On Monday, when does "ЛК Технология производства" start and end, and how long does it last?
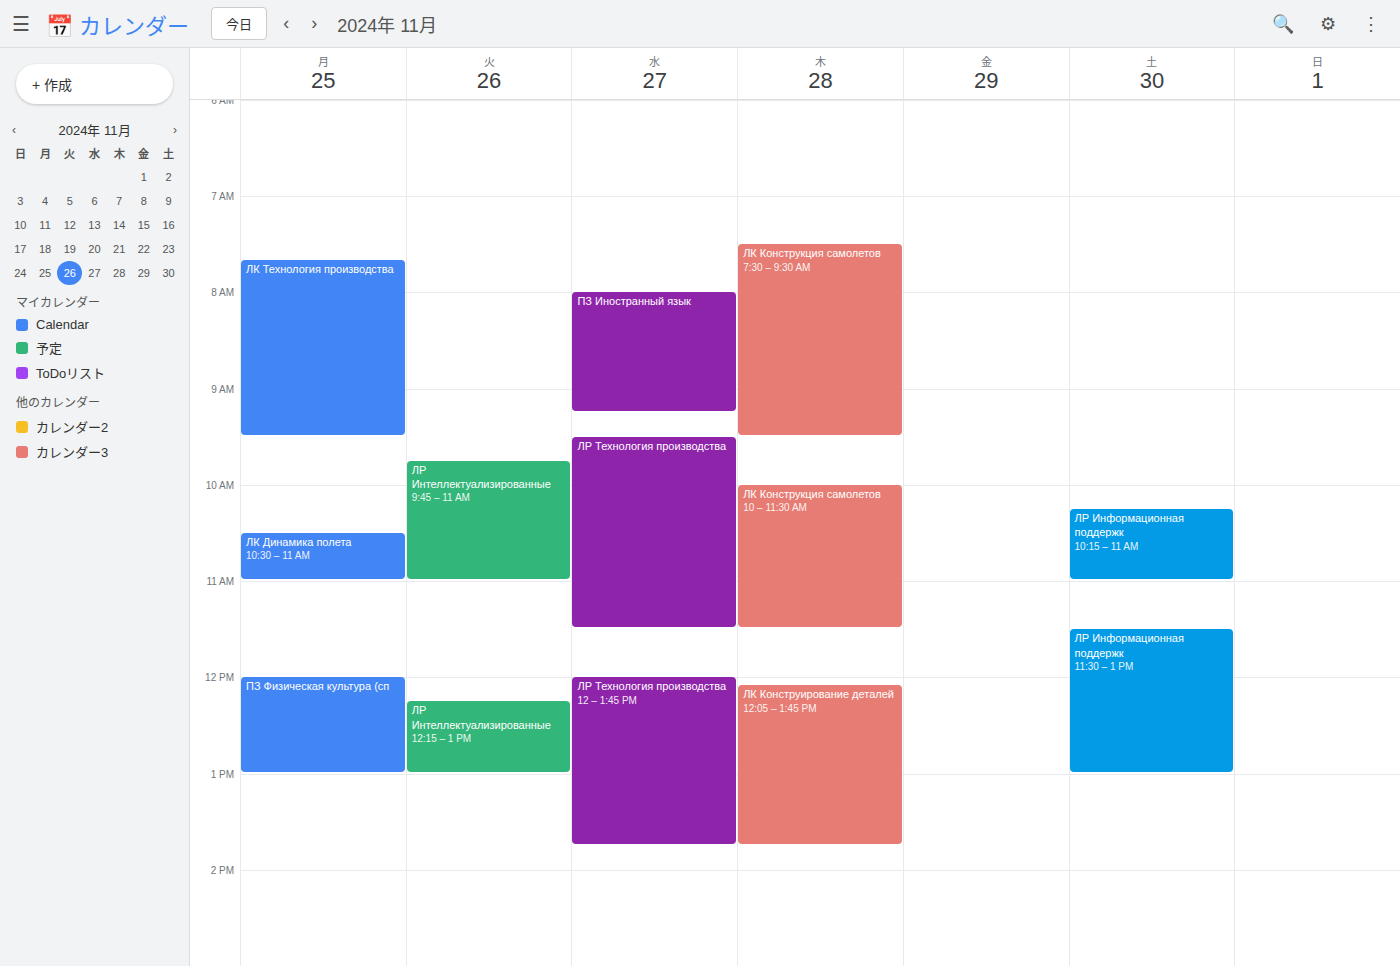
7:40 AM to 9:30 AM, 1 hour 50 minutes